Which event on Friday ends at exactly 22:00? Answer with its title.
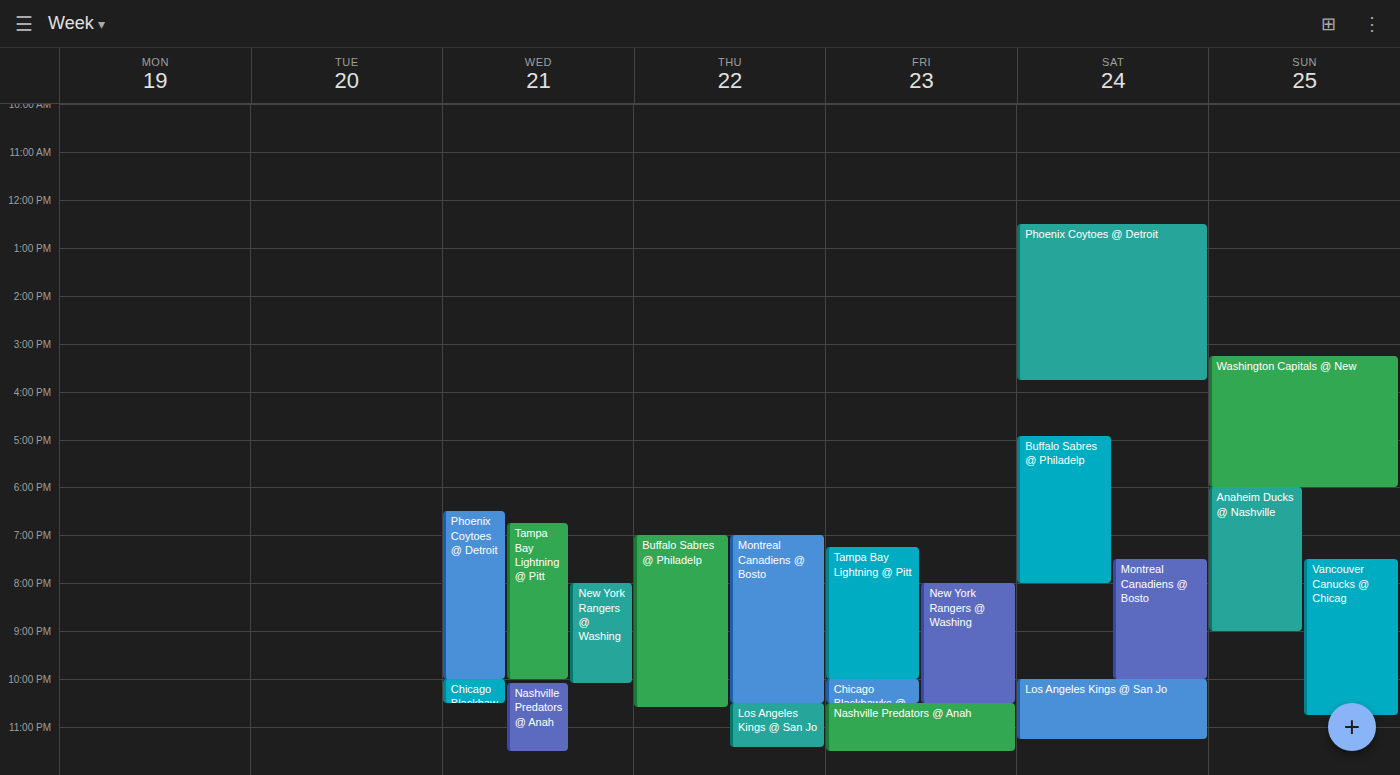
"Tampa Bay Lightning @ Pitt"